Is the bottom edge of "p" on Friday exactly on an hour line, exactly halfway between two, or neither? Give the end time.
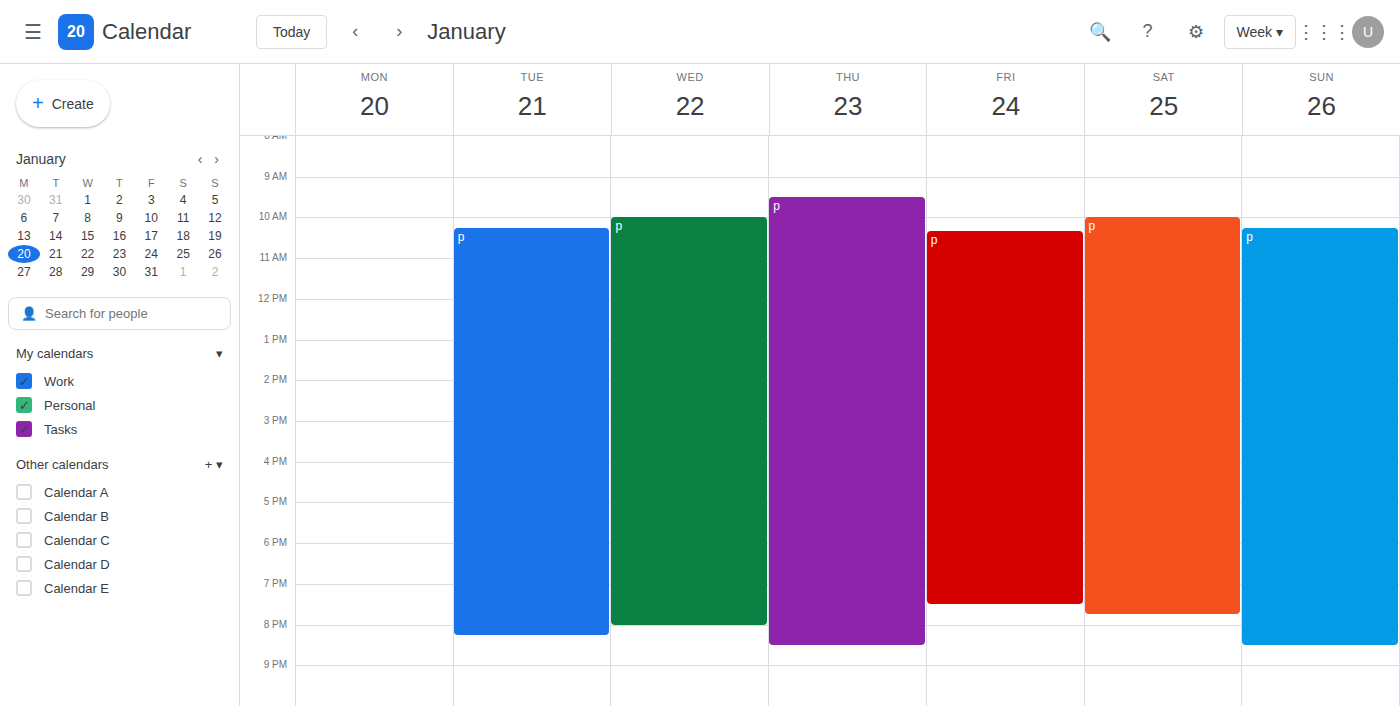
7:30 PM -- halfway between the 7 PM and 8 PM lines.